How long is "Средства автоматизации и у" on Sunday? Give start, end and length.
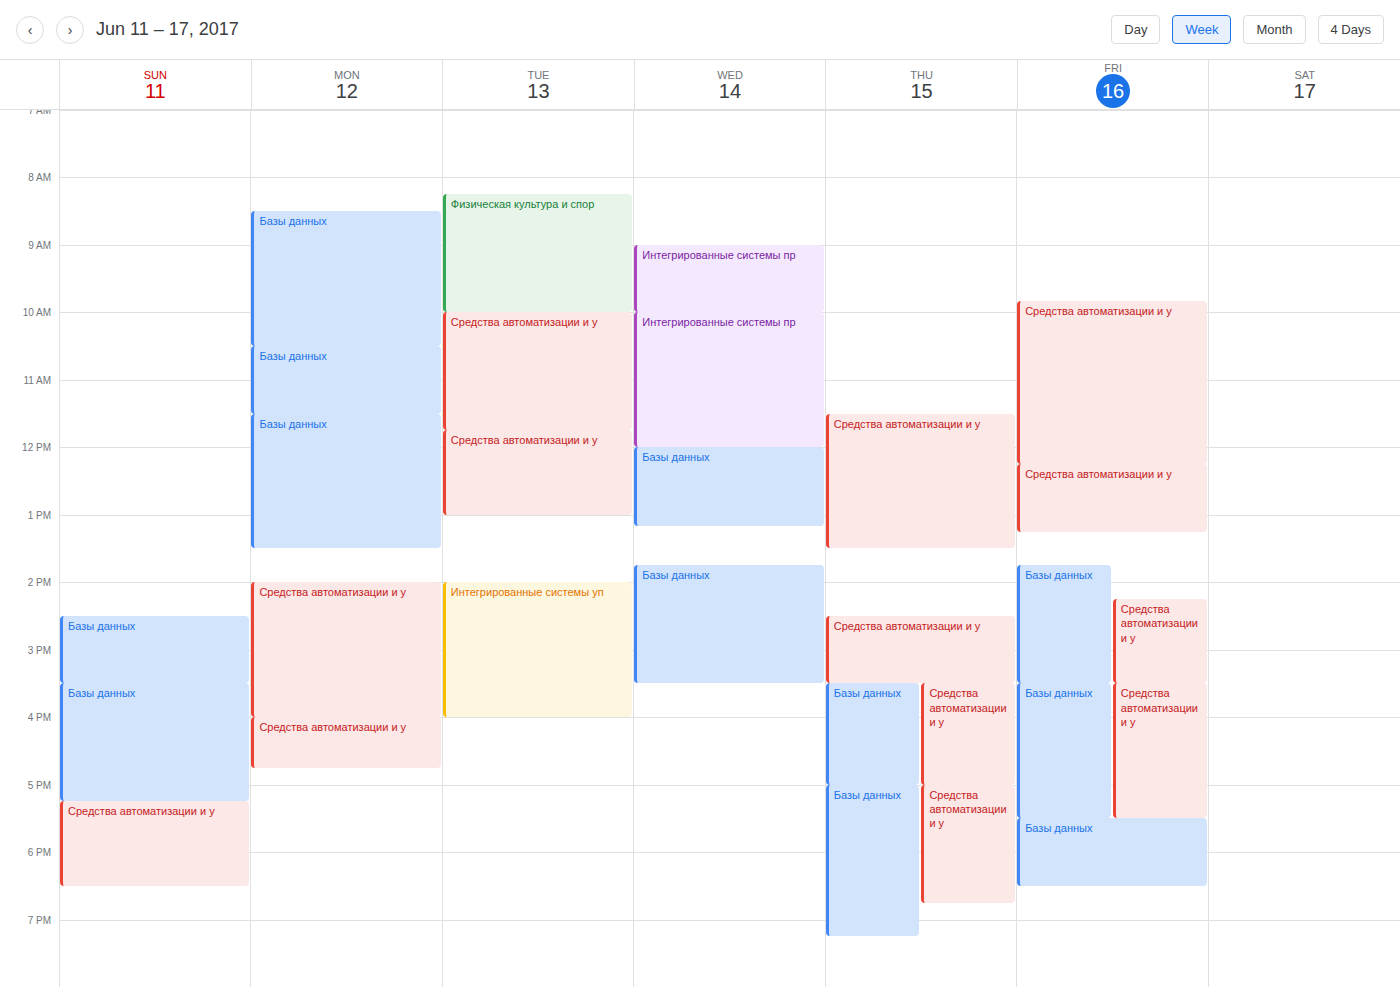
17:15 to 18:30, 1 hour 15 minutes